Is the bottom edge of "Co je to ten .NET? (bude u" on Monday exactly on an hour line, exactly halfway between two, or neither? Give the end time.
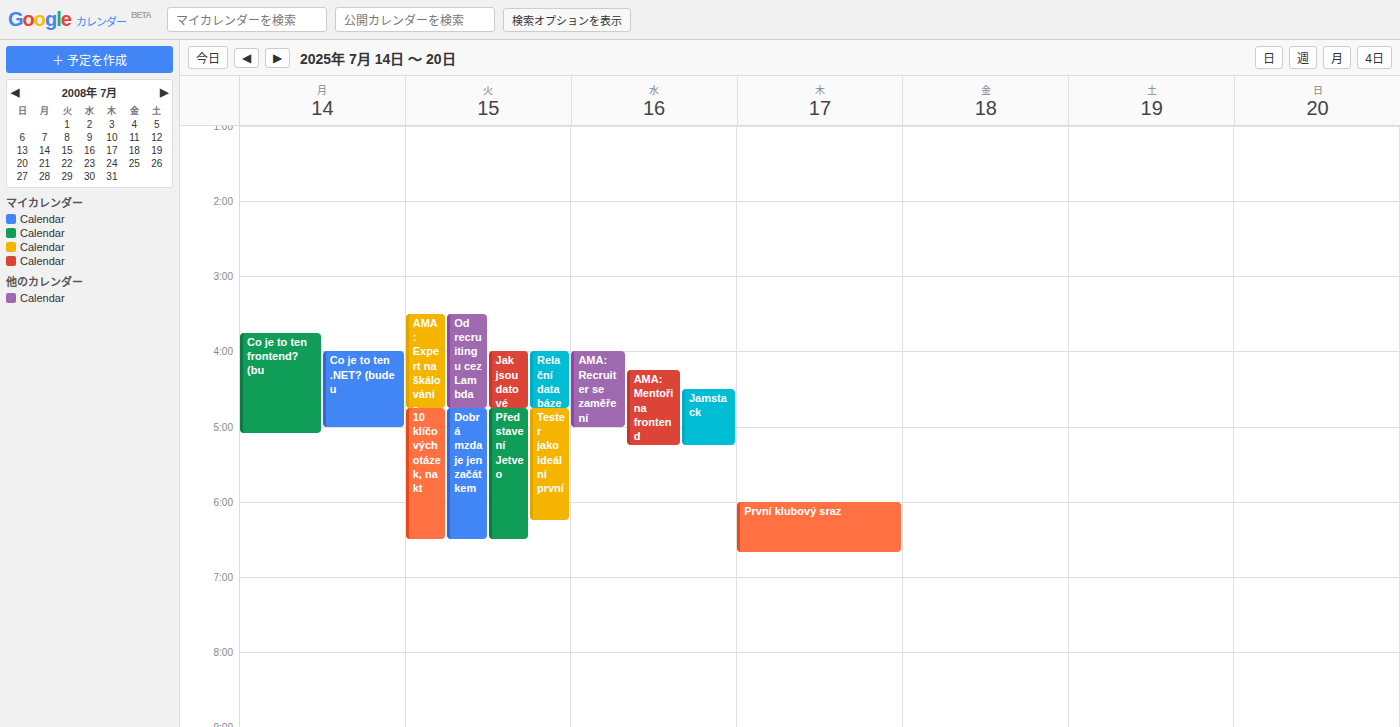
5:00 PM -- exactly on the 5 PM line.